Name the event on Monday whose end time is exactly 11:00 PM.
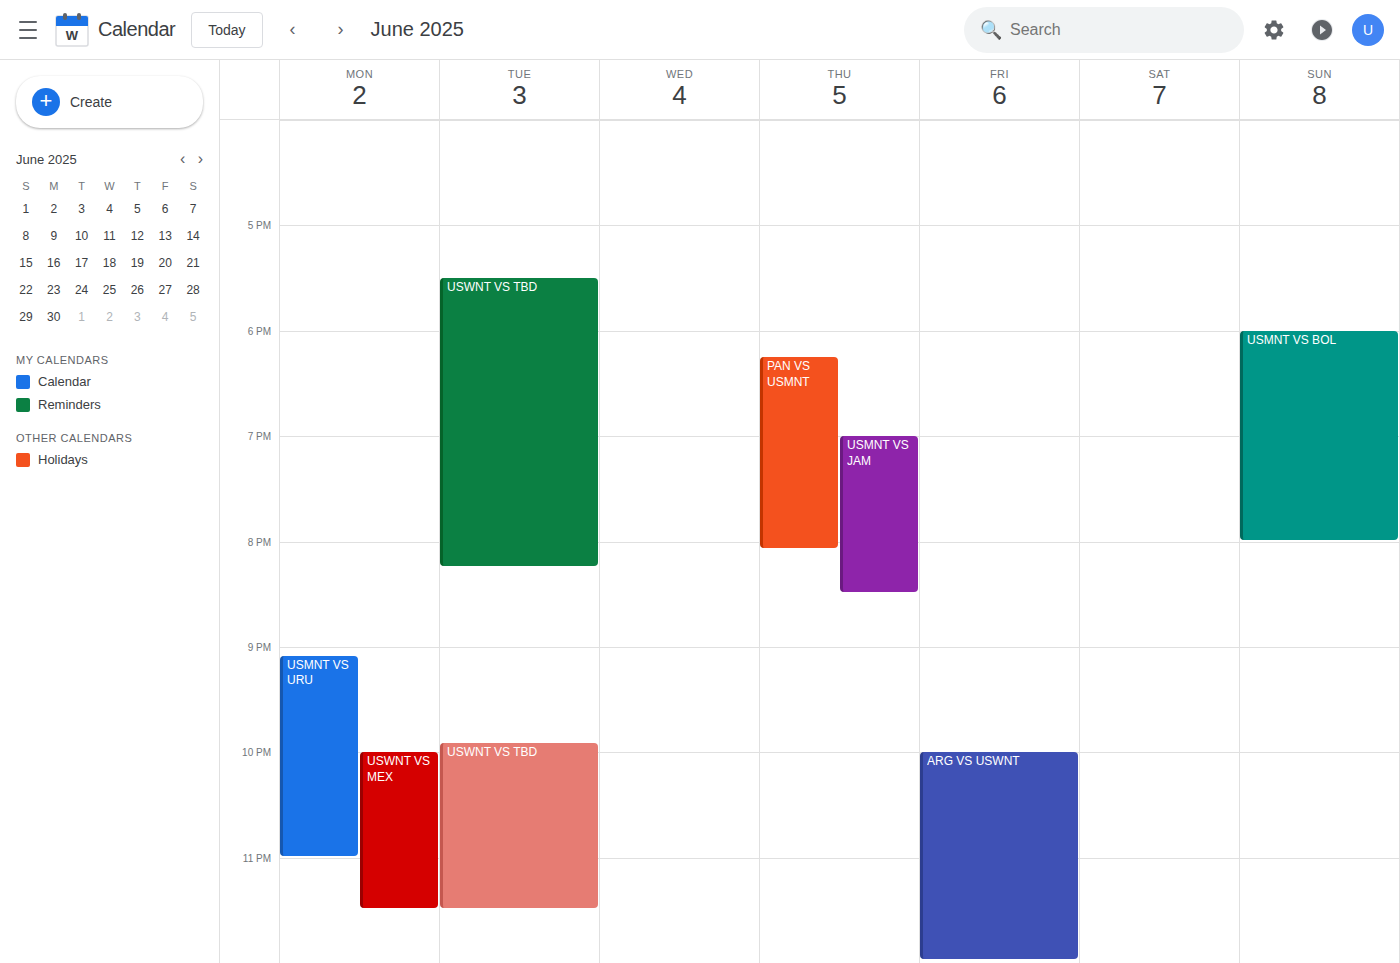
"USMNT VS URU"